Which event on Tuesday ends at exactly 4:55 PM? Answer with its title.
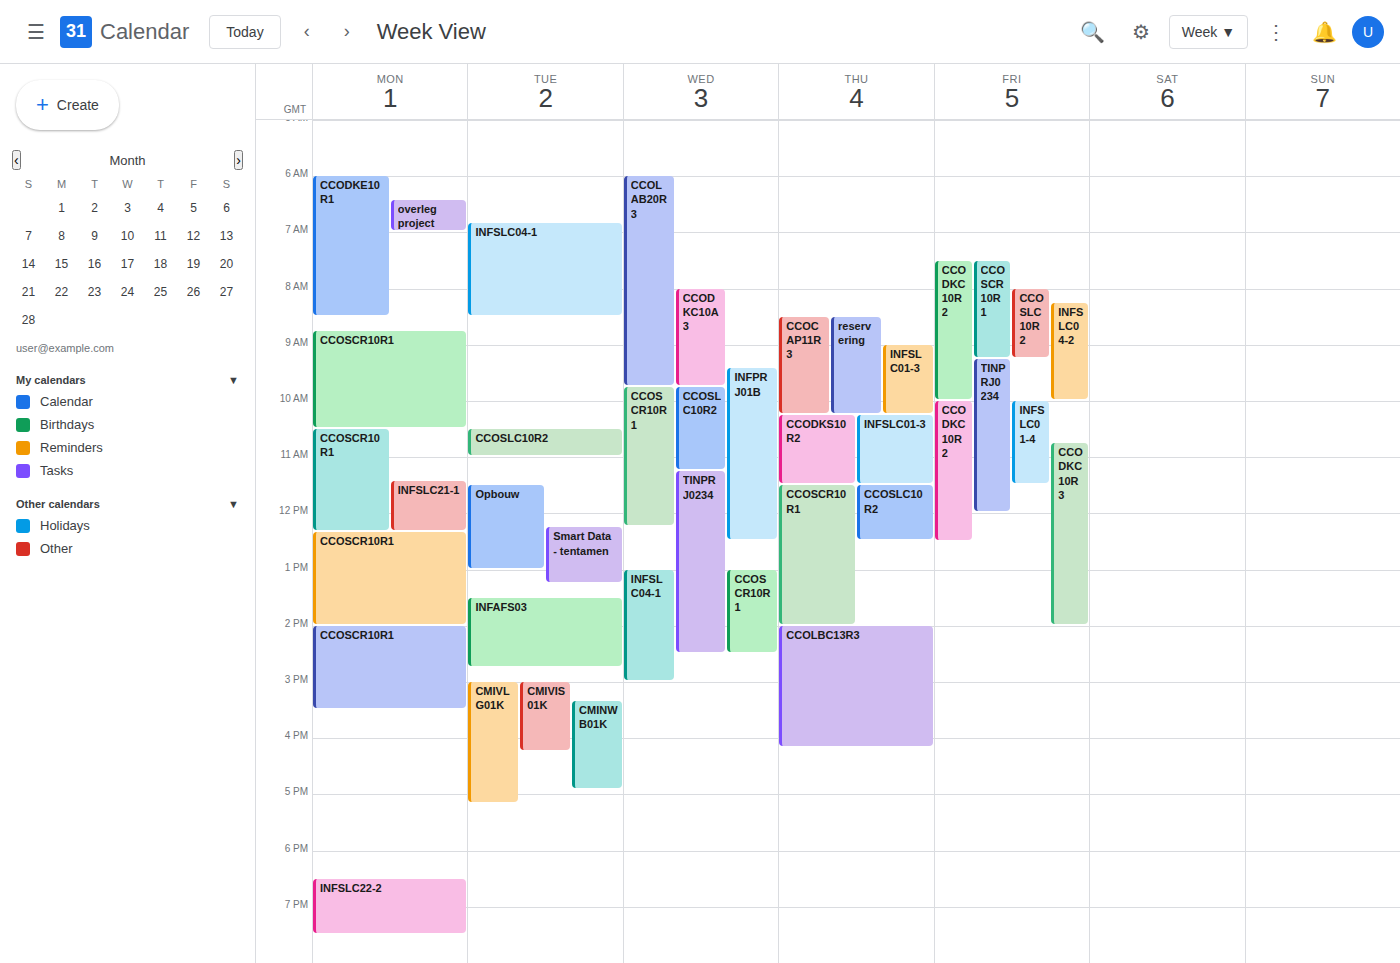
"CMINWB01K"